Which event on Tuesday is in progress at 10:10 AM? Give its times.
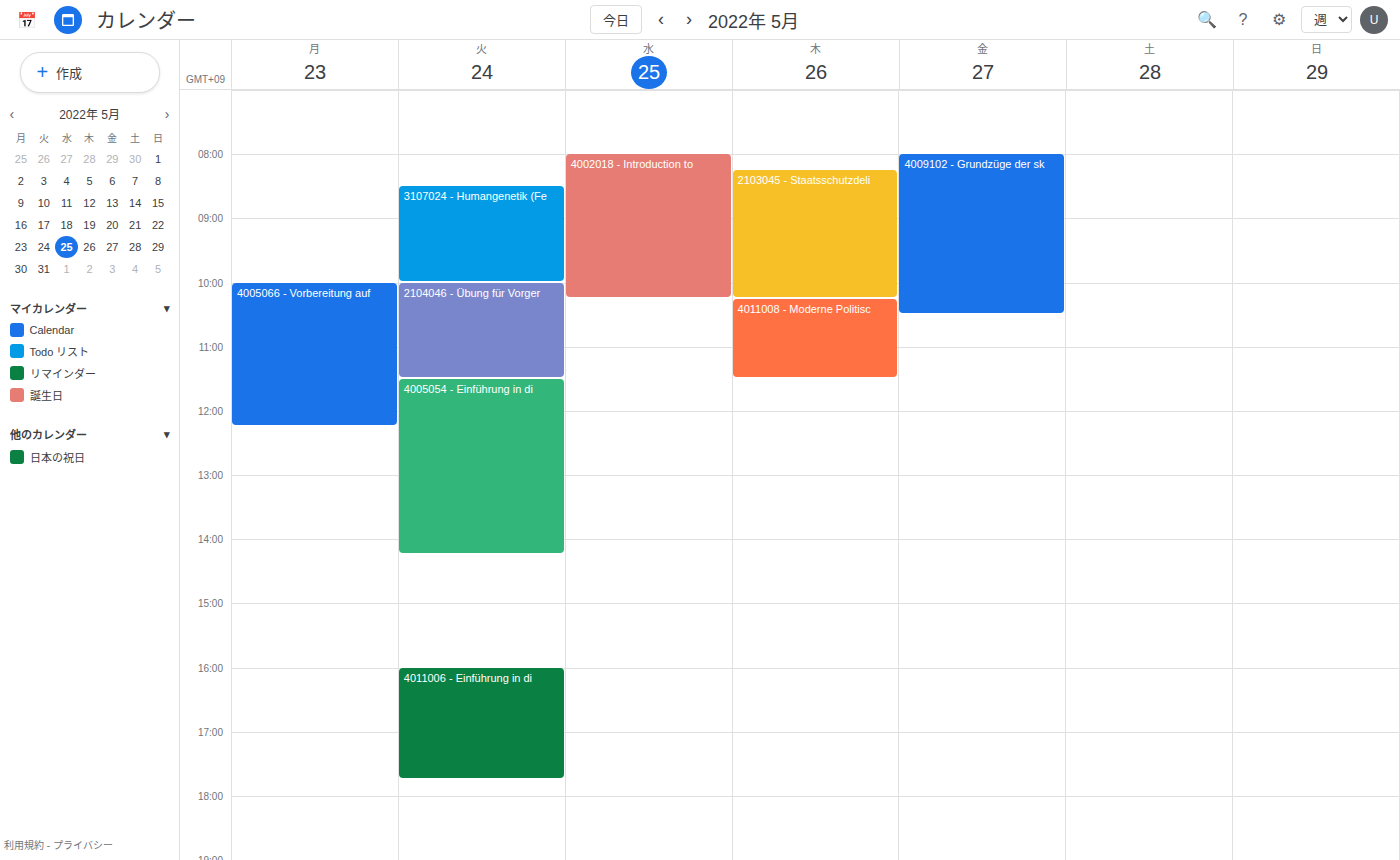
"2104046 - Übung für Vorger", 10:00 AM to 11:30 AM